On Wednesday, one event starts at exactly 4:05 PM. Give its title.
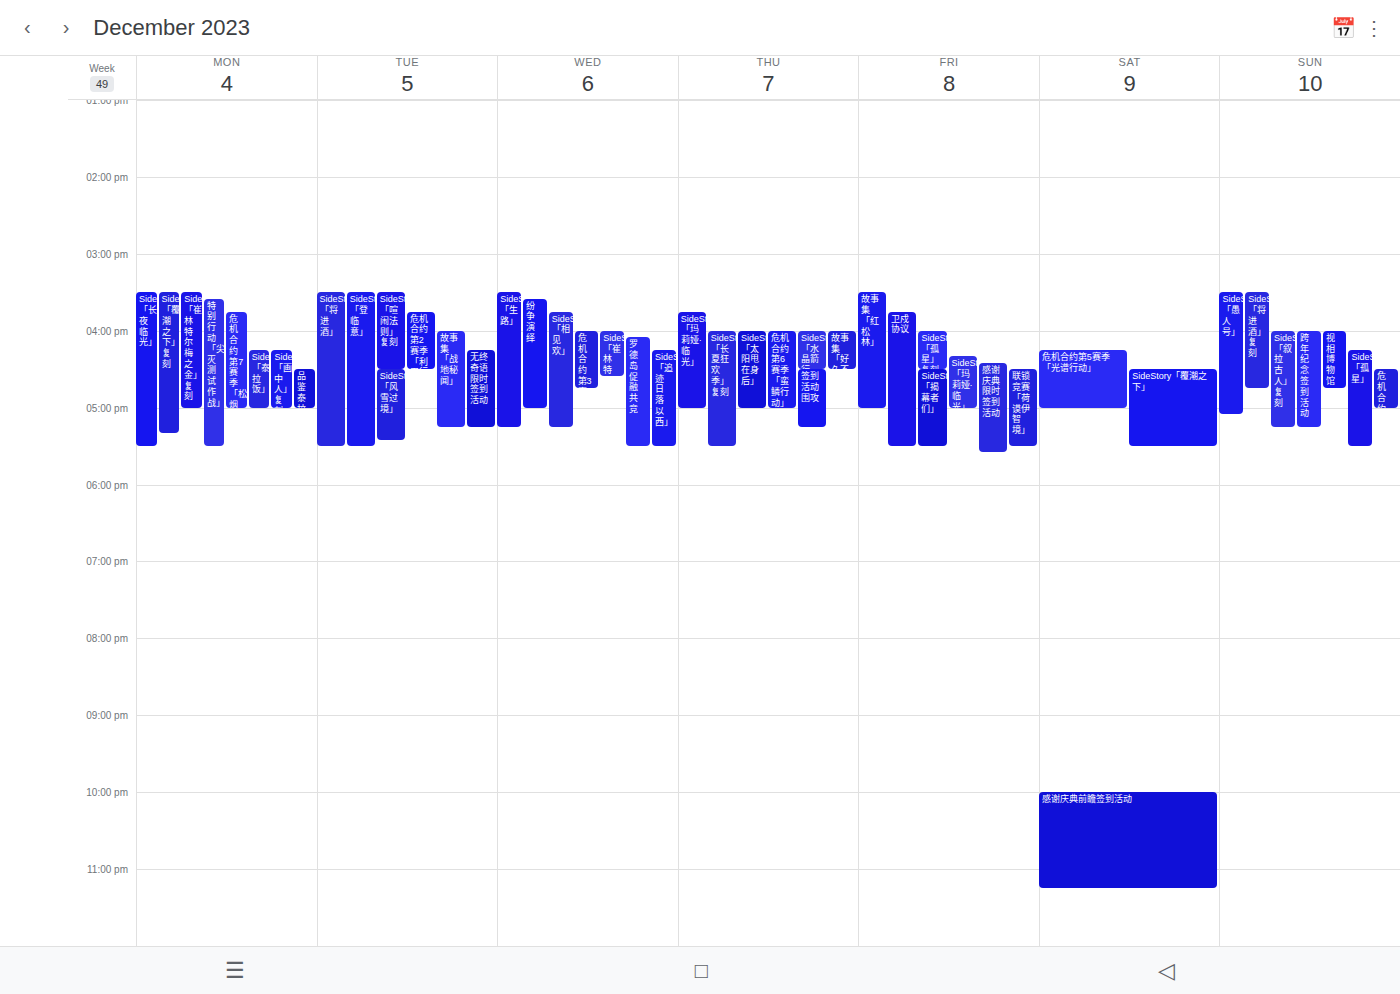
"罗德岛促融共竞"